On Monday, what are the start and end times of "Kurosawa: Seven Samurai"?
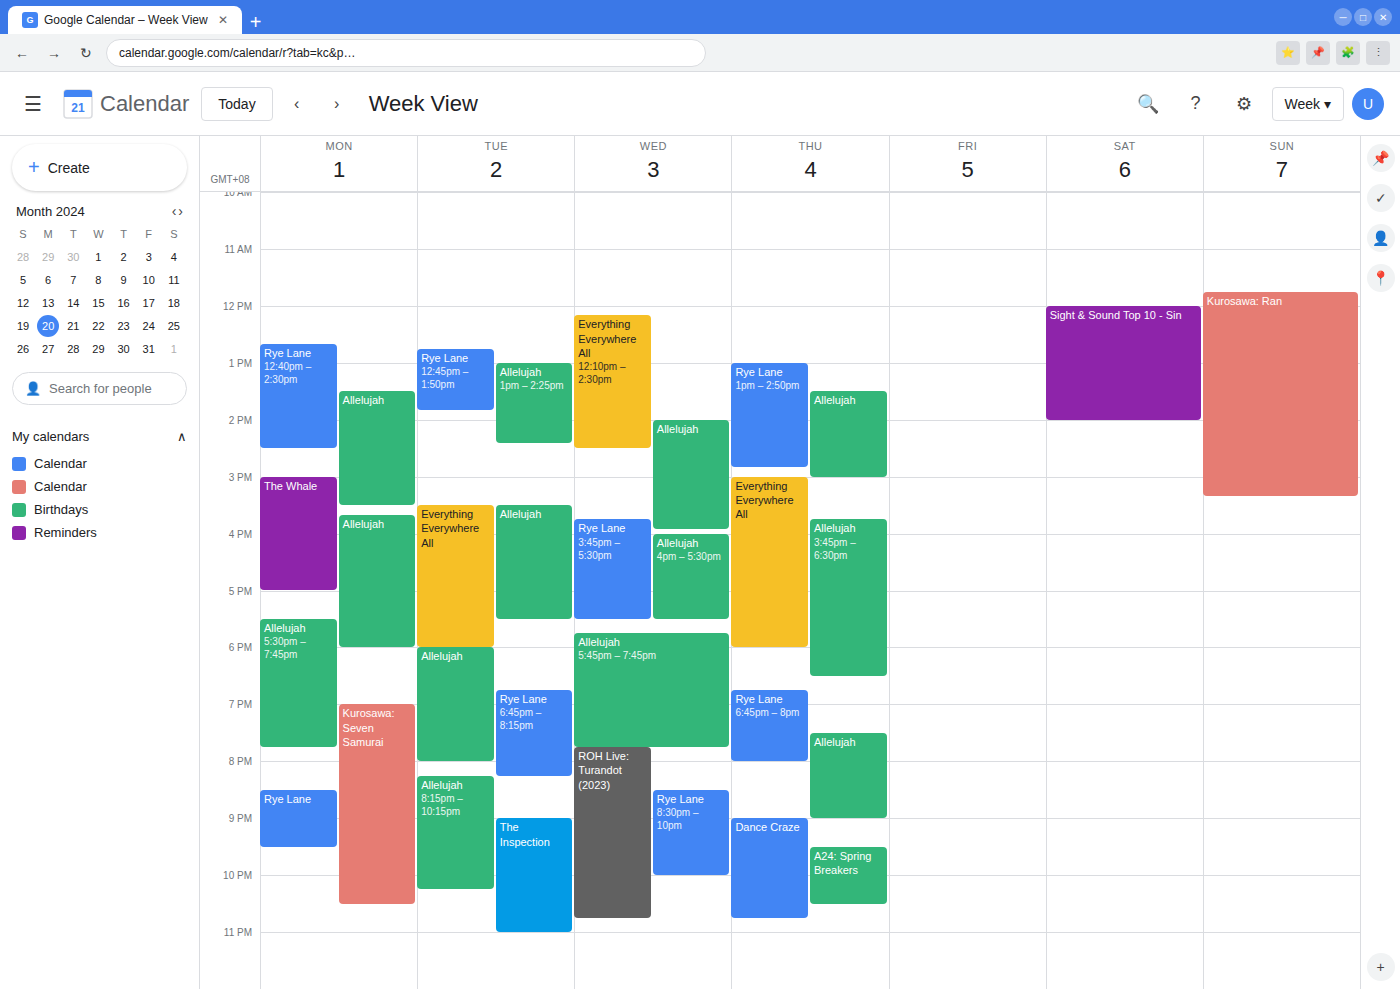
7:00 PM to 10:30 PM